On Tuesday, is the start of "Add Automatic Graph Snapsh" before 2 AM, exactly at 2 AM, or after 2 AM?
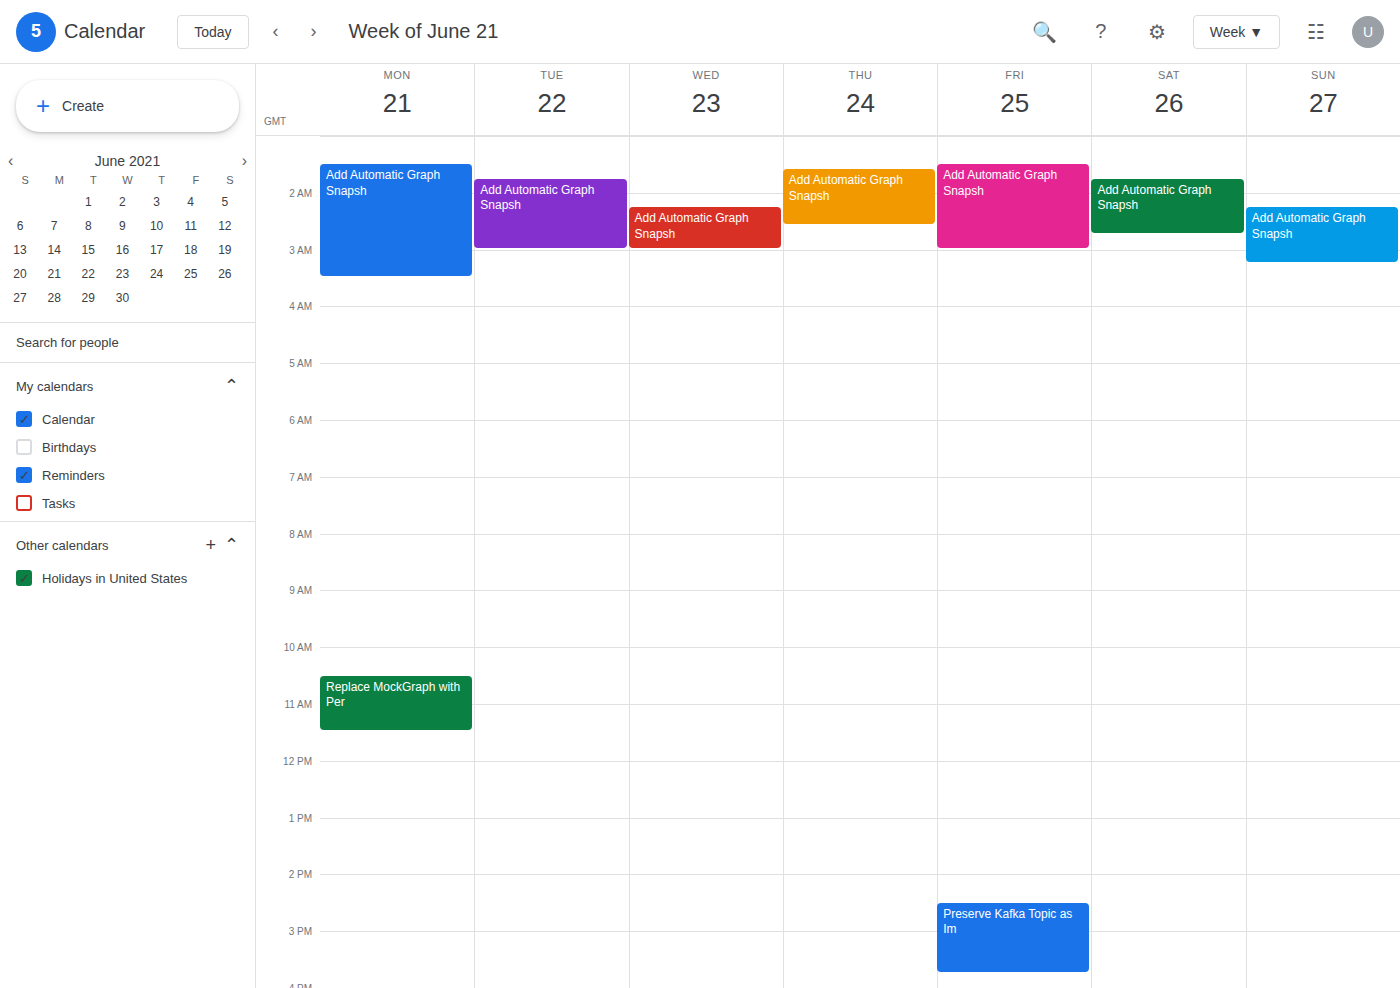
1:45 AM -- before 2 AM, 15 minutes above the 2 AM line.